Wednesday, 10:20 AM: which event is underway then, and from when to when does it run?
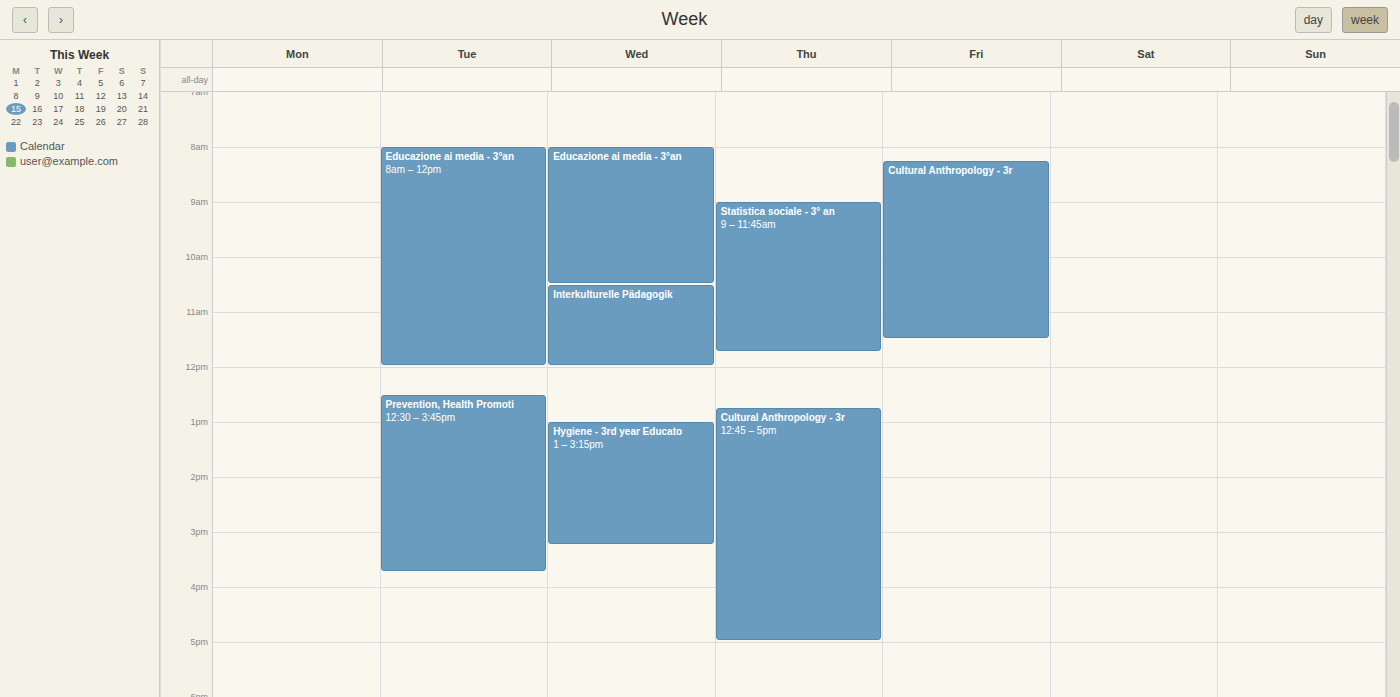
"Educazione ai media - 3°an", 8:00 AM to 10:30 AM